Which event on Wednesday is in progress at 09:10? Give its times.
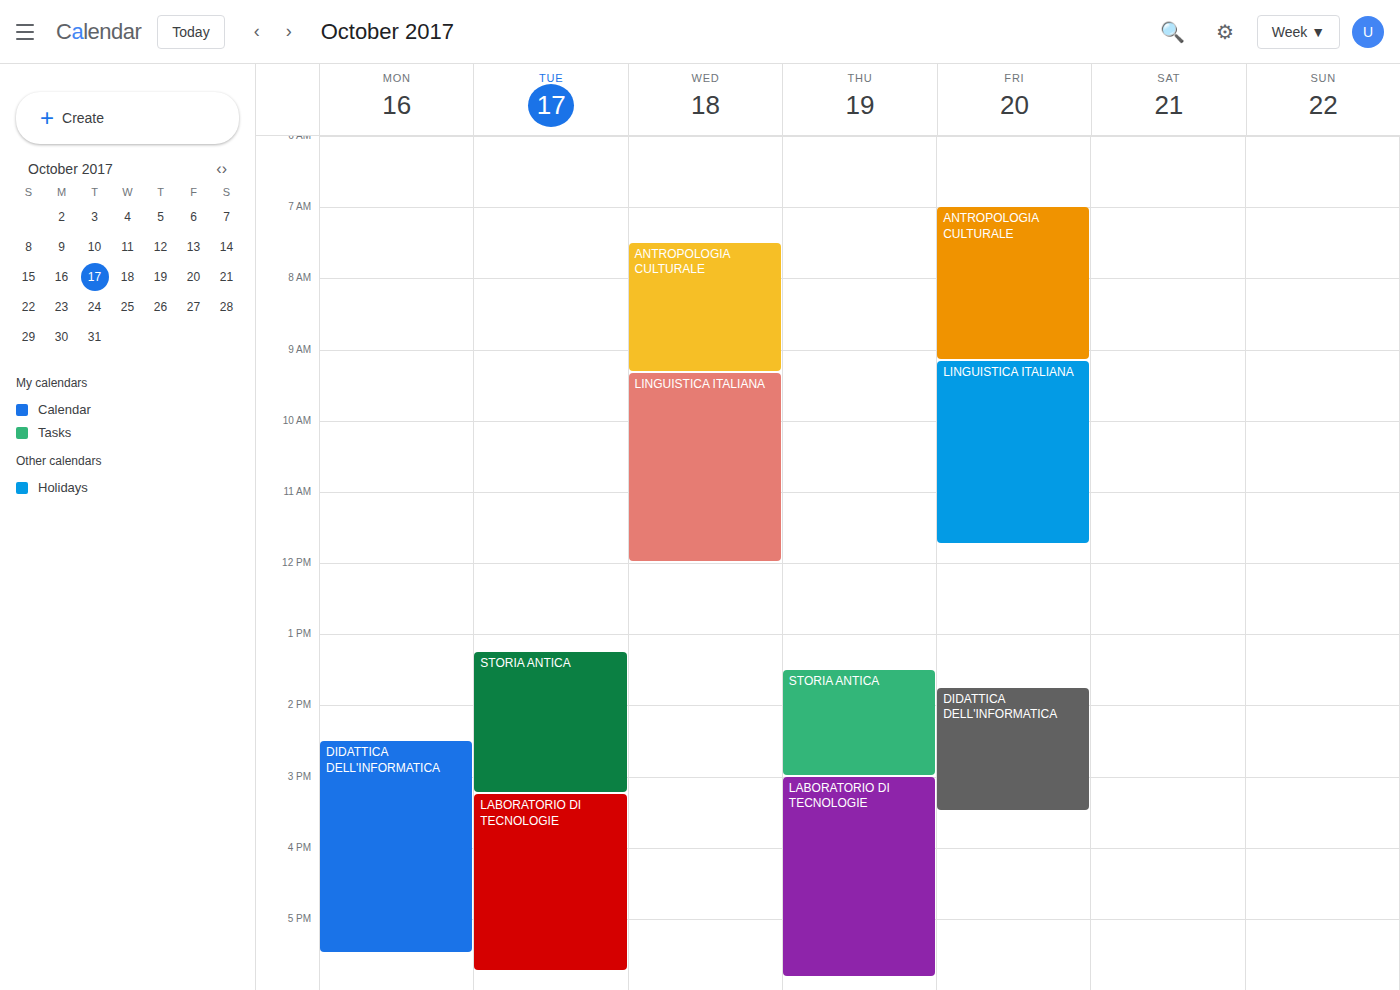
"ANTROPOLOGIA CULTURALE", 07:30 to 09:20